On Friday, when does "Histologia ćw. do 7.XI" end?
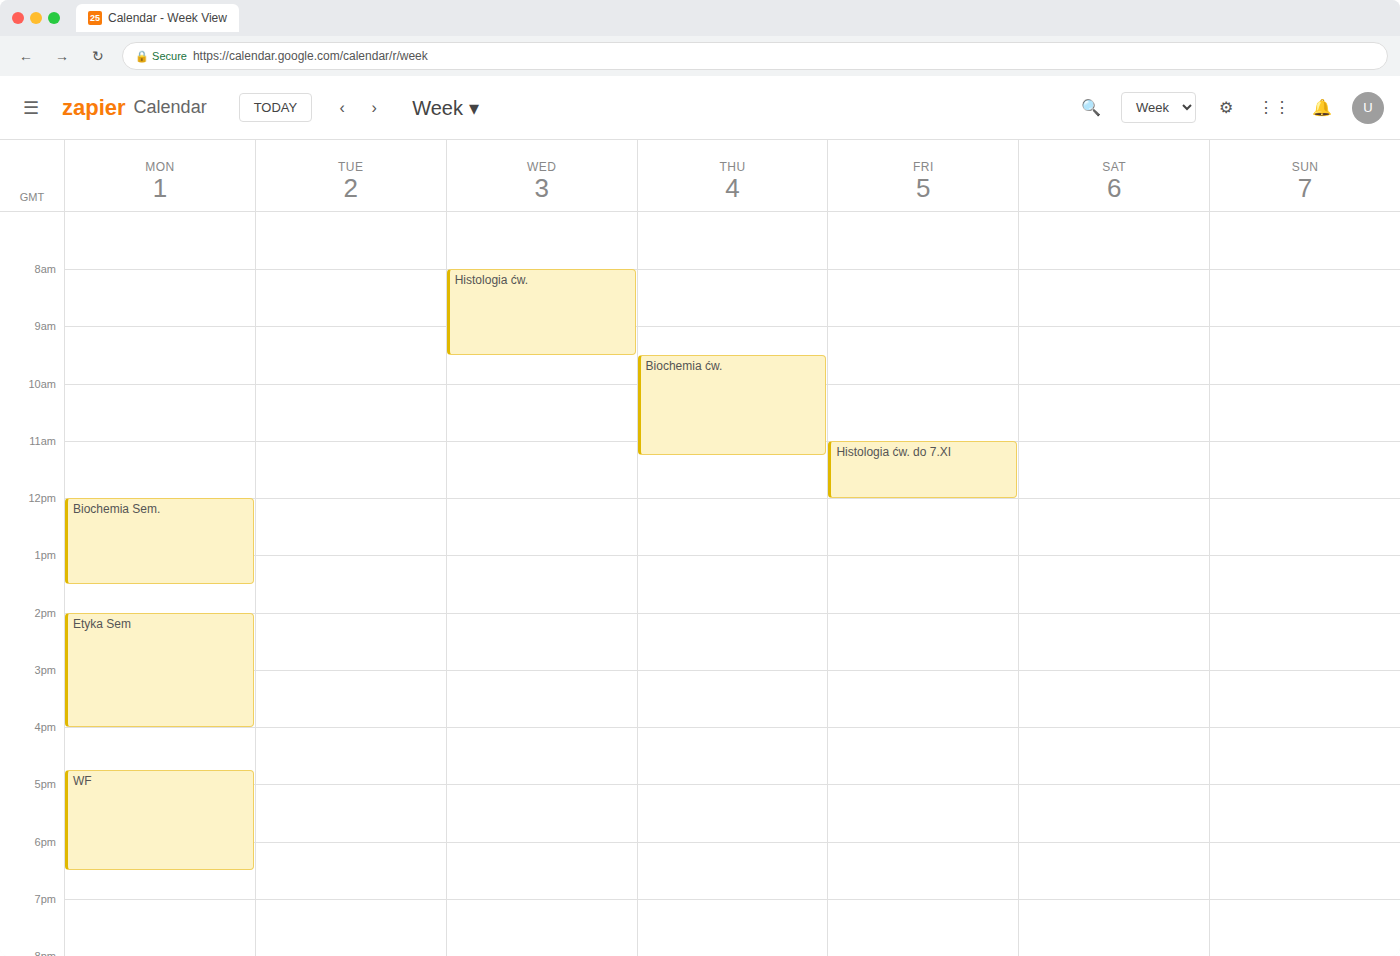
12:00 PM